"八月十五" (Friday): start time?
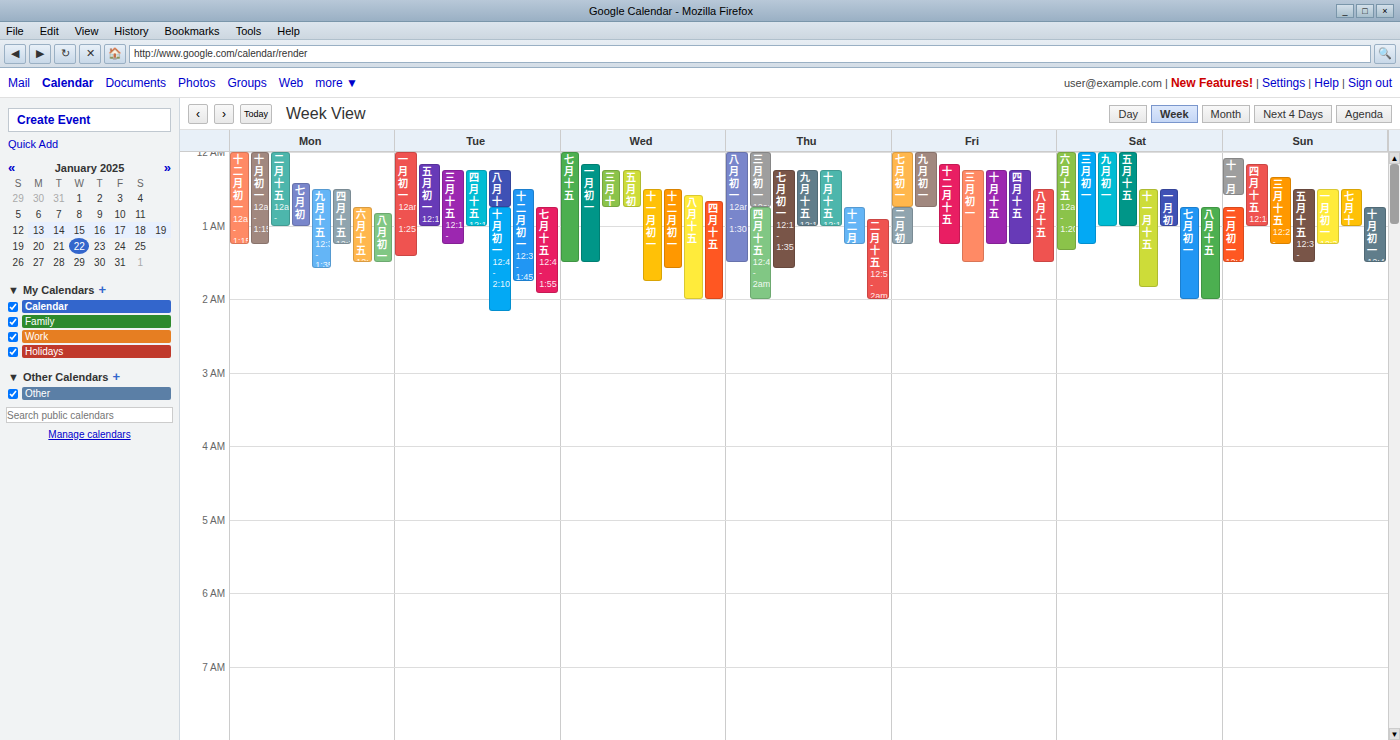
12:30 AM